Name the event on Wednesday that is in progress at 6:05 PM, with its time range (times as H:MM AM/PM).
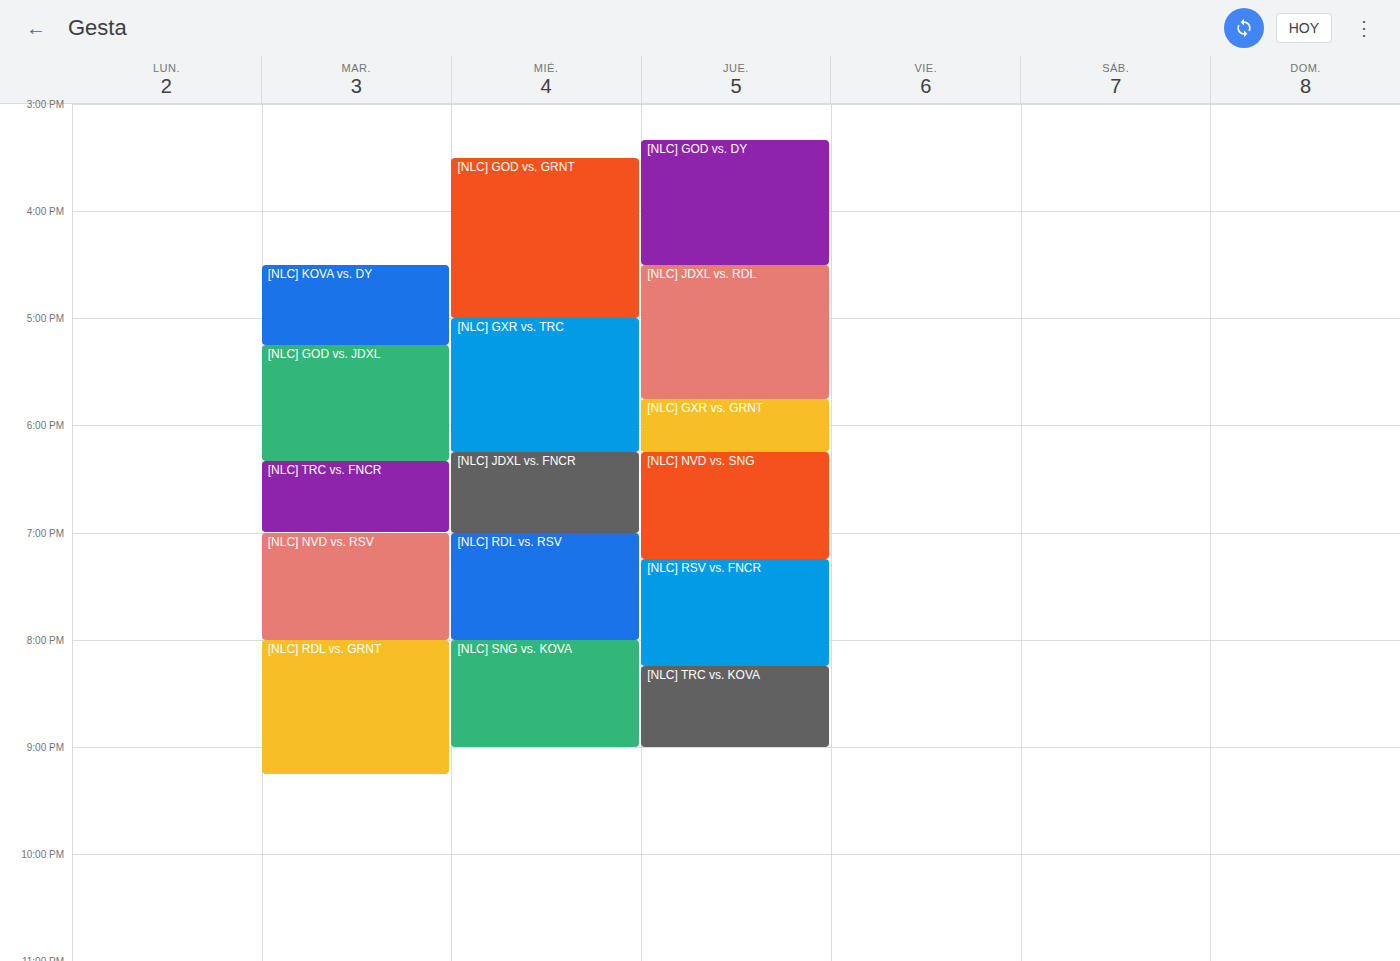
"[NLC] GXR vs. TRC", 5:00 PM to 6:15 PM